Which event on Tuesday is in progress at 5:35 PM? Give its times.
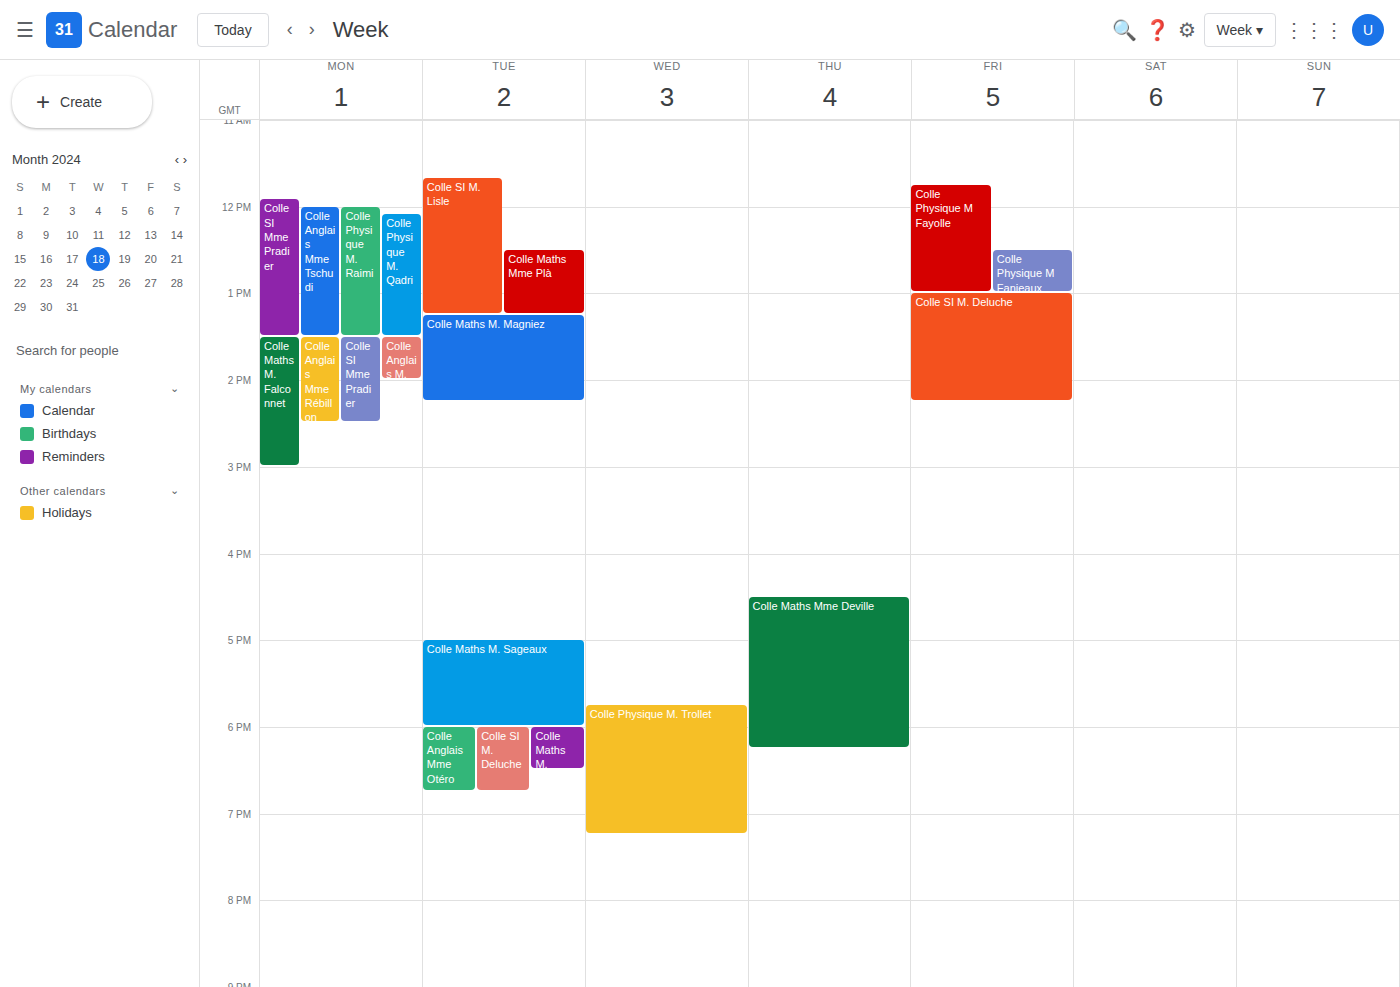
"Colle Maths M. Sageaux", 5:00 PM to 6:00 PM